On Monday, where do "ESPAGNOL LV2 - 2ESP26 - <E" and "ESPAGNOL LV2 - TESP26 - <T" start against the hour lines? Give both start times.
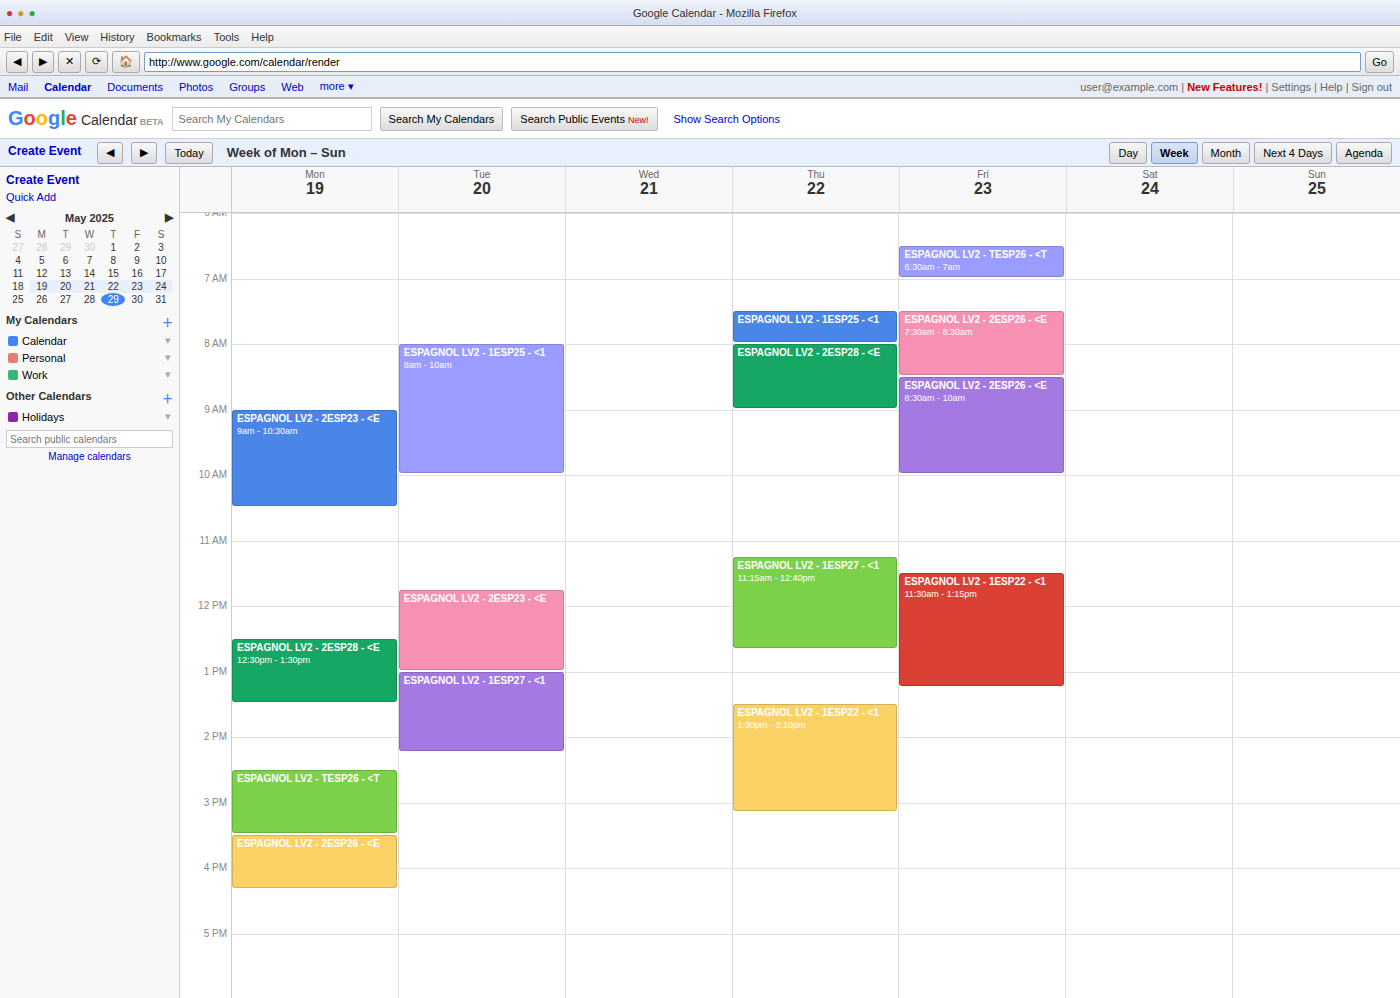
"ESPAGNOL LV2 - 2ESP26 - <E": 15:30, halfway between the 15:00 and 16:00 lines. "ESPAGNOL LV2 - TESP26 - <T": 14:30, halfway between the 14:00 and 15:00 lines.